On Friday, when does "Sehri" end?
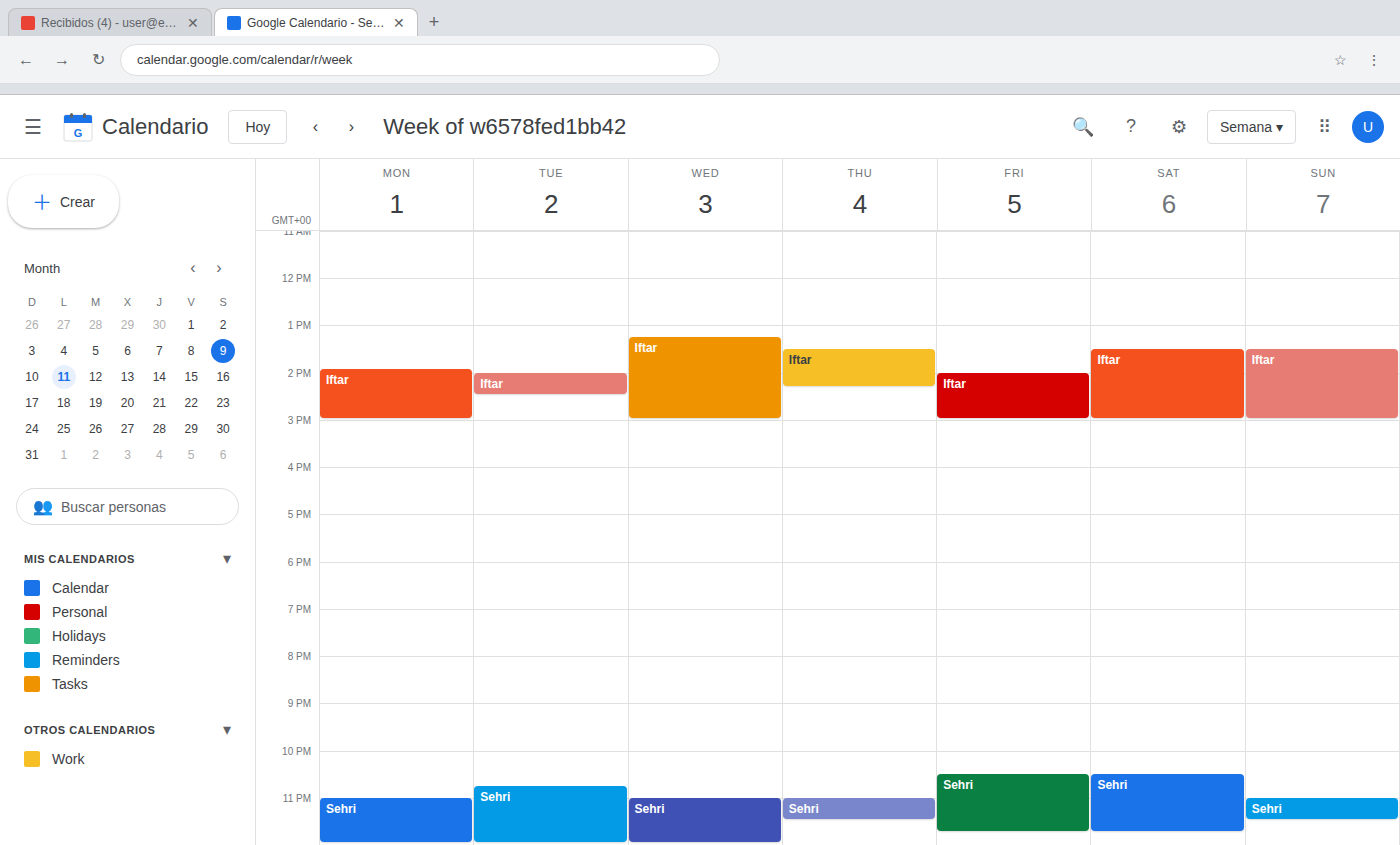
11:45 PM